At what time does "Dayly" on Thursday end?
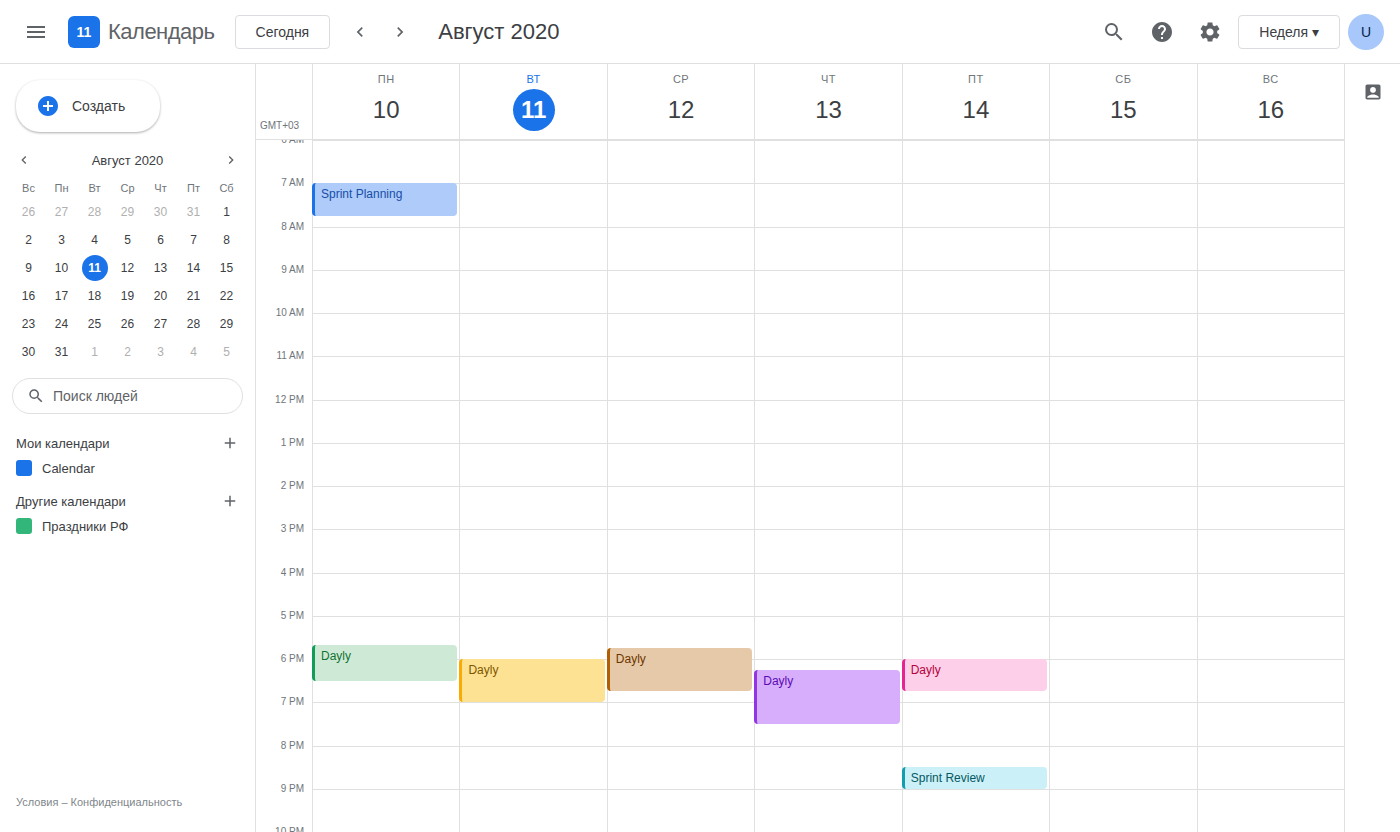
7:30 PM